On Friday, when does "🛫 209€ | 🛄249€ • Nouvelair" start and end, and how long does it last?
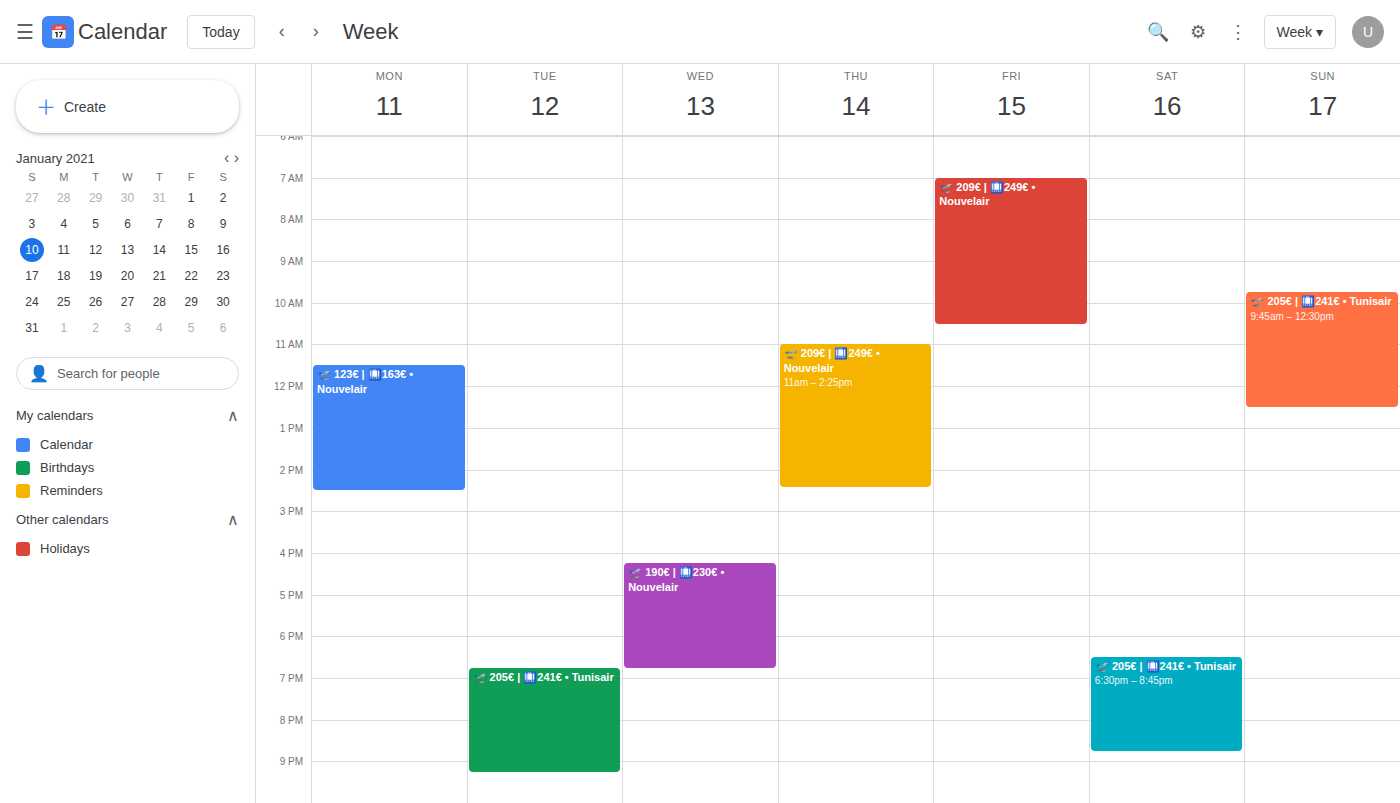
7:00 AM to 10:30 AM, 3 hours 30 minutes